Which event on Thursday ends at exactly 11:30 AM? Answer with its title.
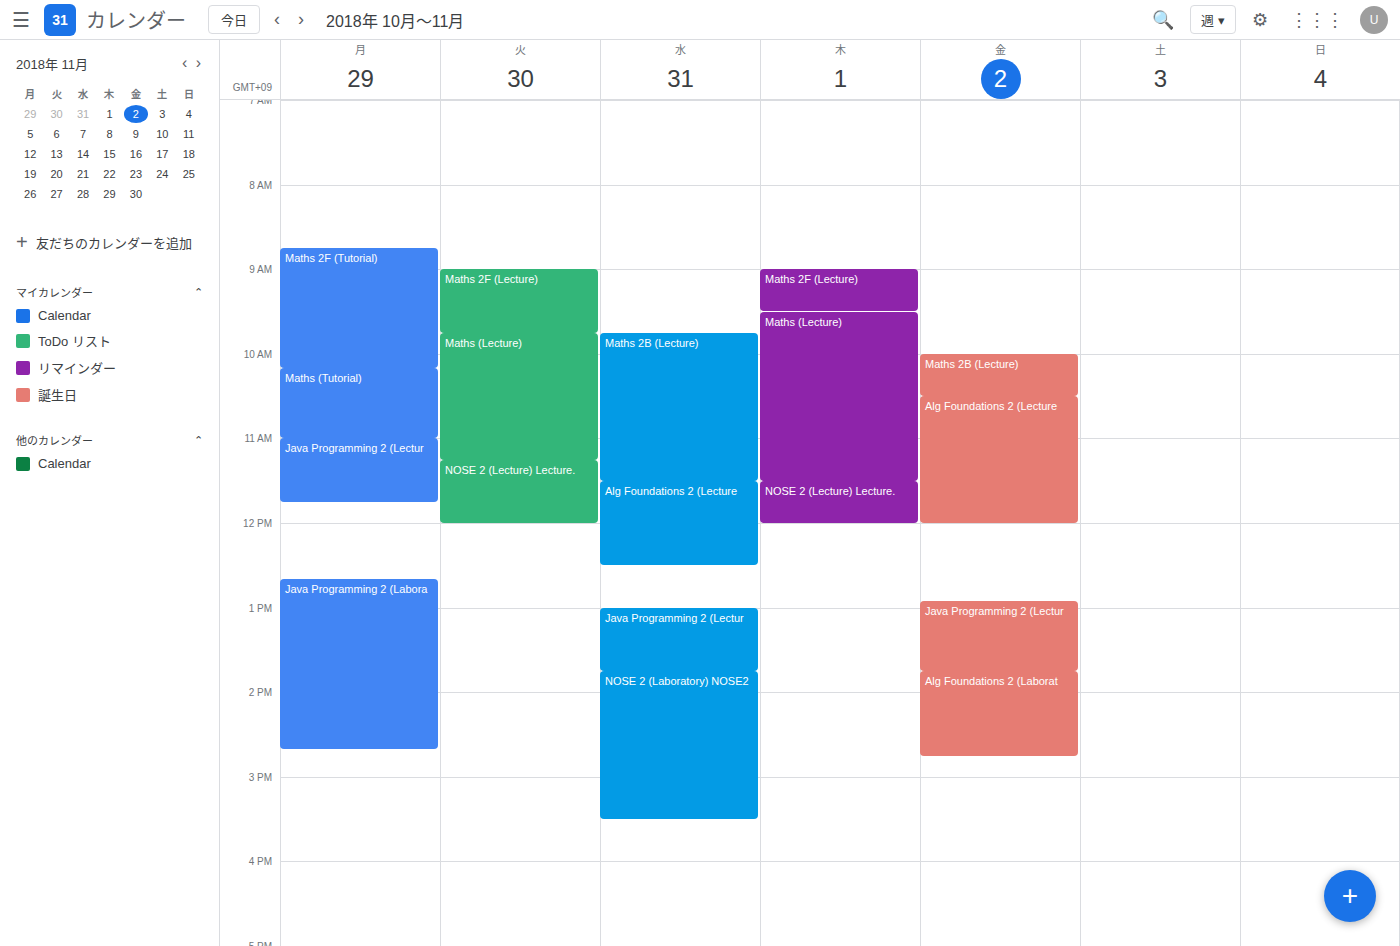
"Maths (Lecture)"